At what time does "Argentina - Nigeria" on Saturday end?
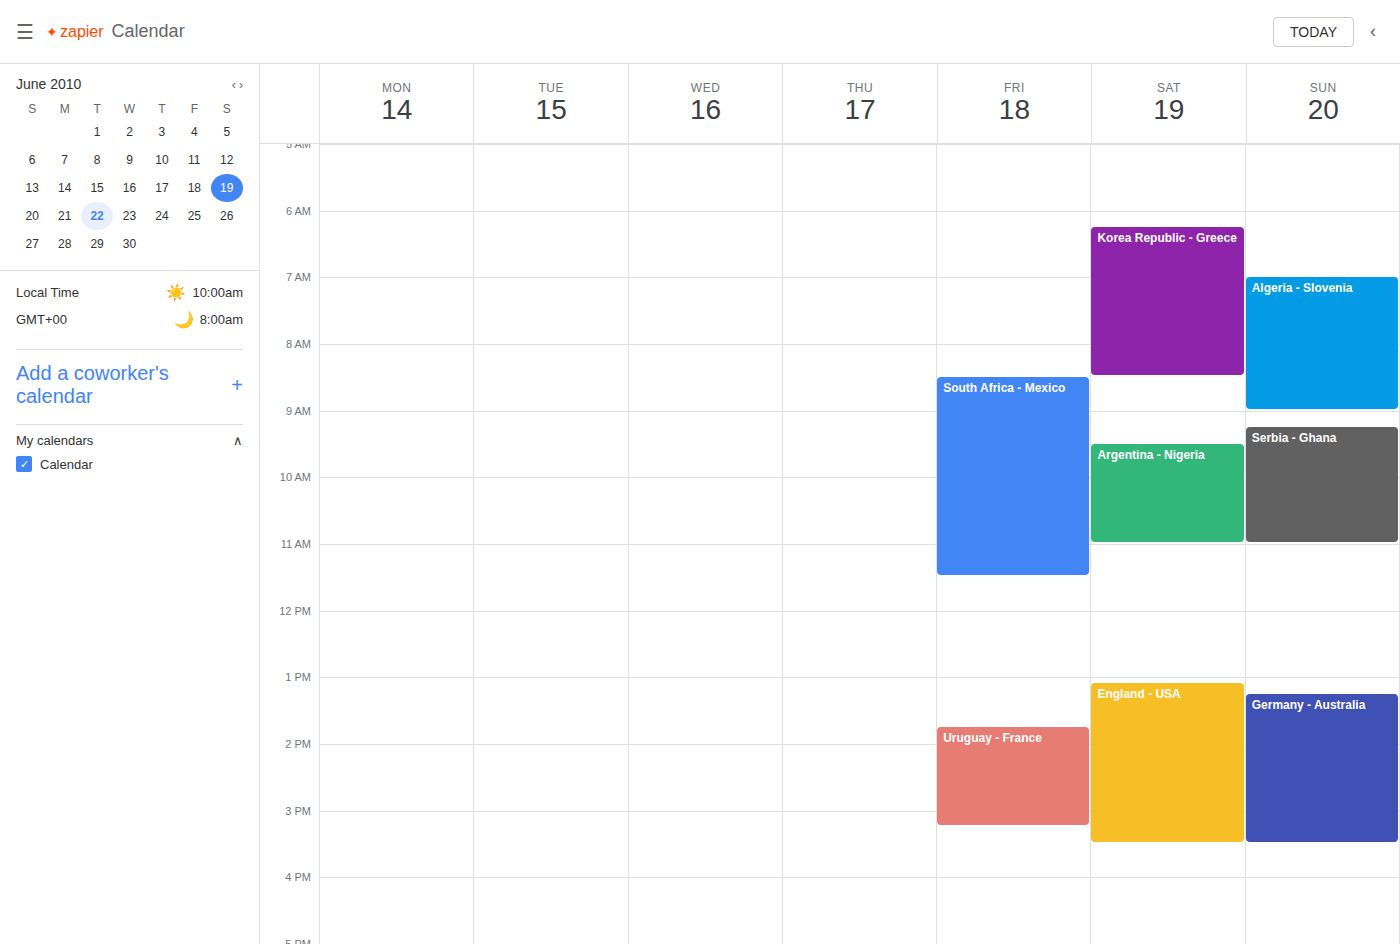
11:00 AM